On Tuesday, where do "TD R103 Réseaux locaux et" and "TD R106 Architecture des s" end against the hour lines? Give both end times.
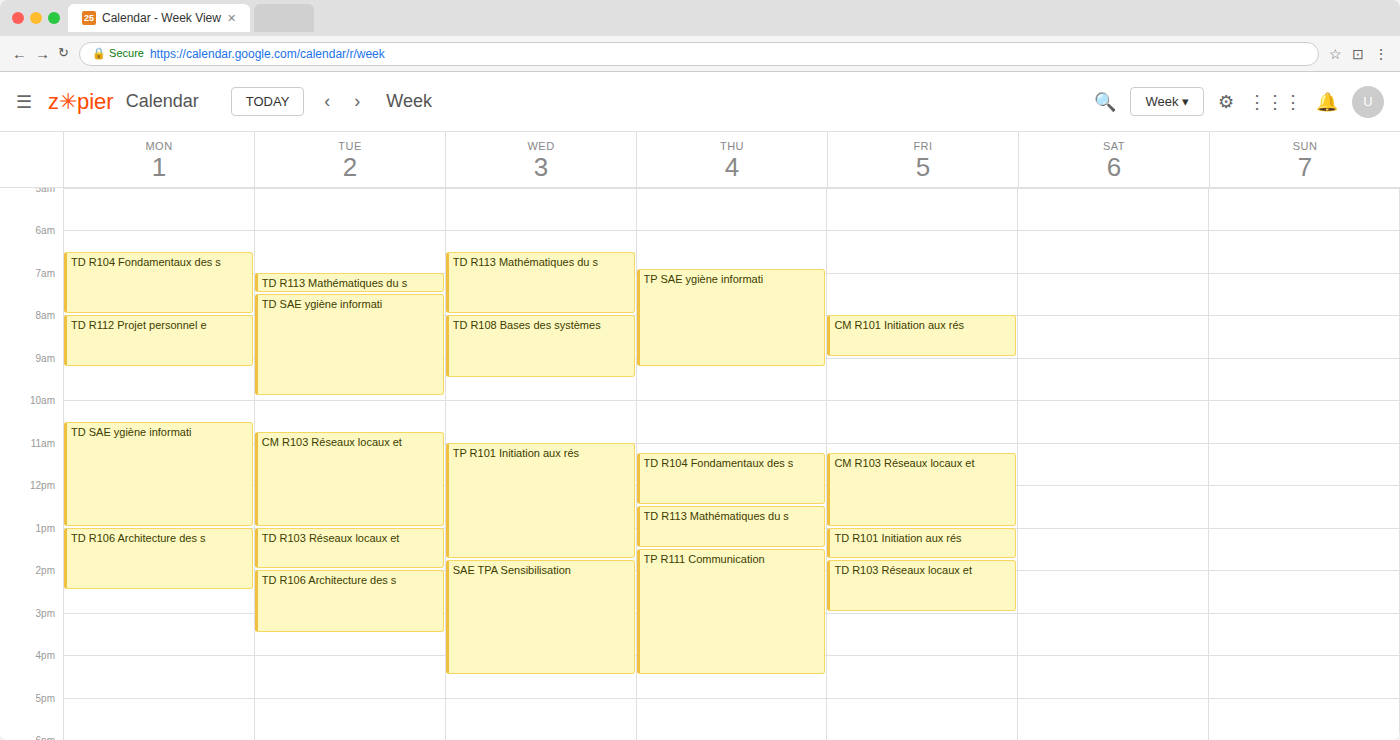
"TD R103 Réseaux locaux et": 2:00 PM, exactly on the 2 PM line. "TD R106 Architecture des s": 3:30 PM, halfway between the 3 PM and 4 PM lines.